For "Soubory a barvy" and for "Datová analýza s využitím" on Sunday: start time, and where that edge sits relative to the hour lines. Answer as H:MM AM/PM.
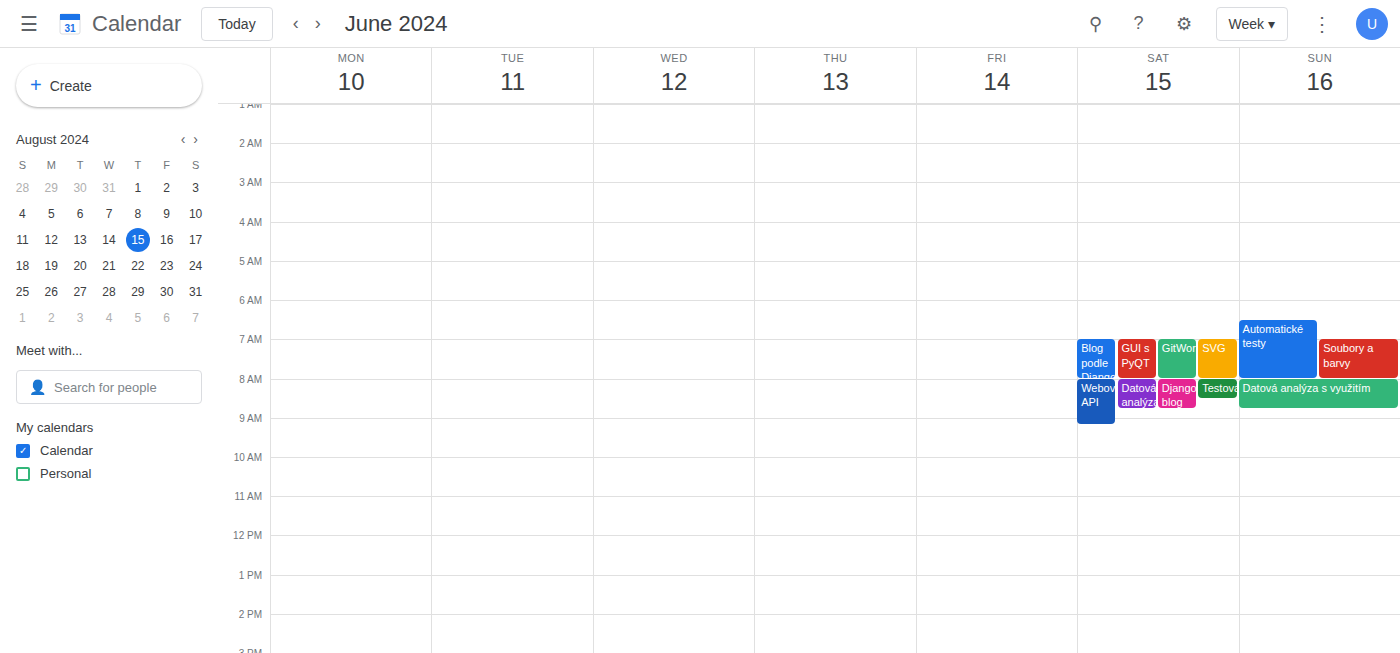
"Soubory a barvy": 7:00 AM, exactly on the 7 AM line. "Datová analýza s využitím": 8:00 AM, exactly on the 8 AM line.